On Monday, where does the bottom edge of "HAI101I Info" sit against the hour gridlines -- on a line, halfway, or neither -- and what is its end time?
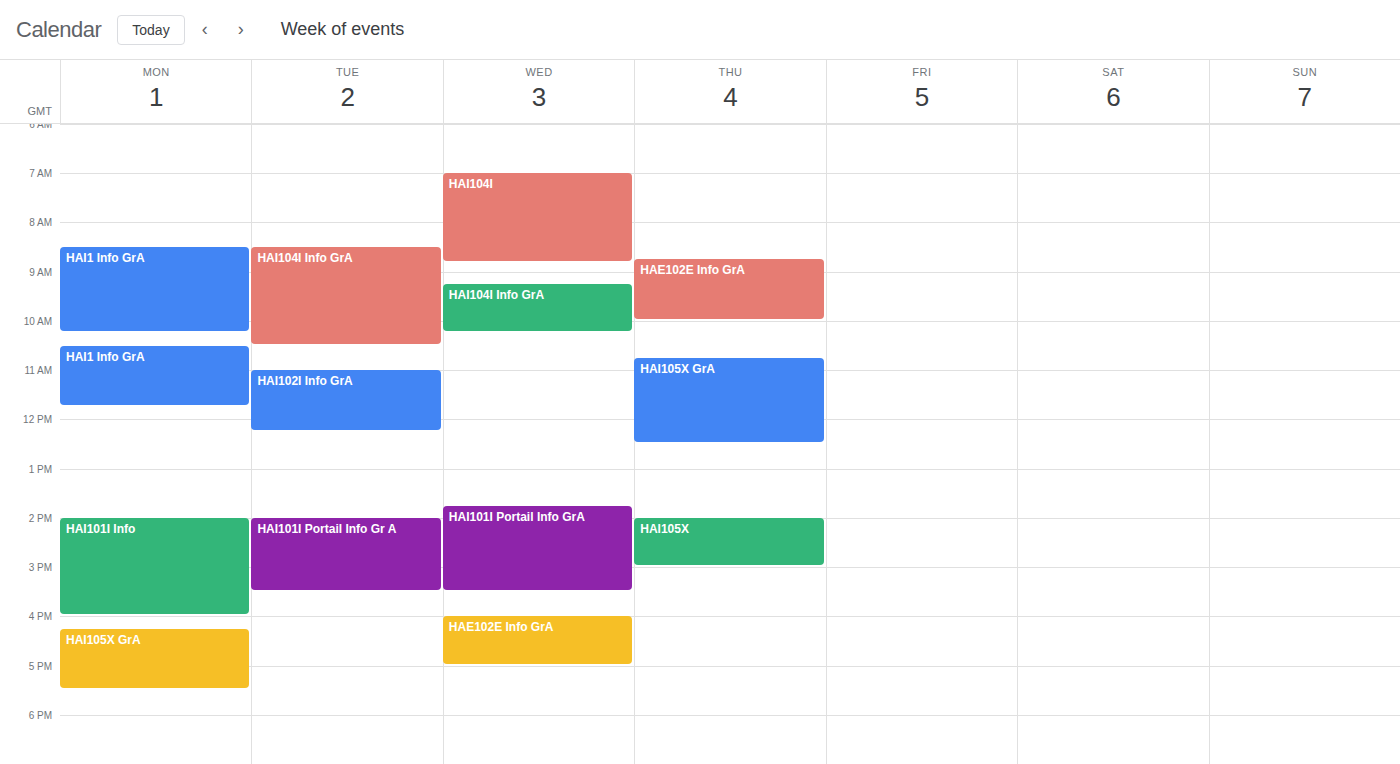
4:00 PM -- exactly on the 4 PM line.